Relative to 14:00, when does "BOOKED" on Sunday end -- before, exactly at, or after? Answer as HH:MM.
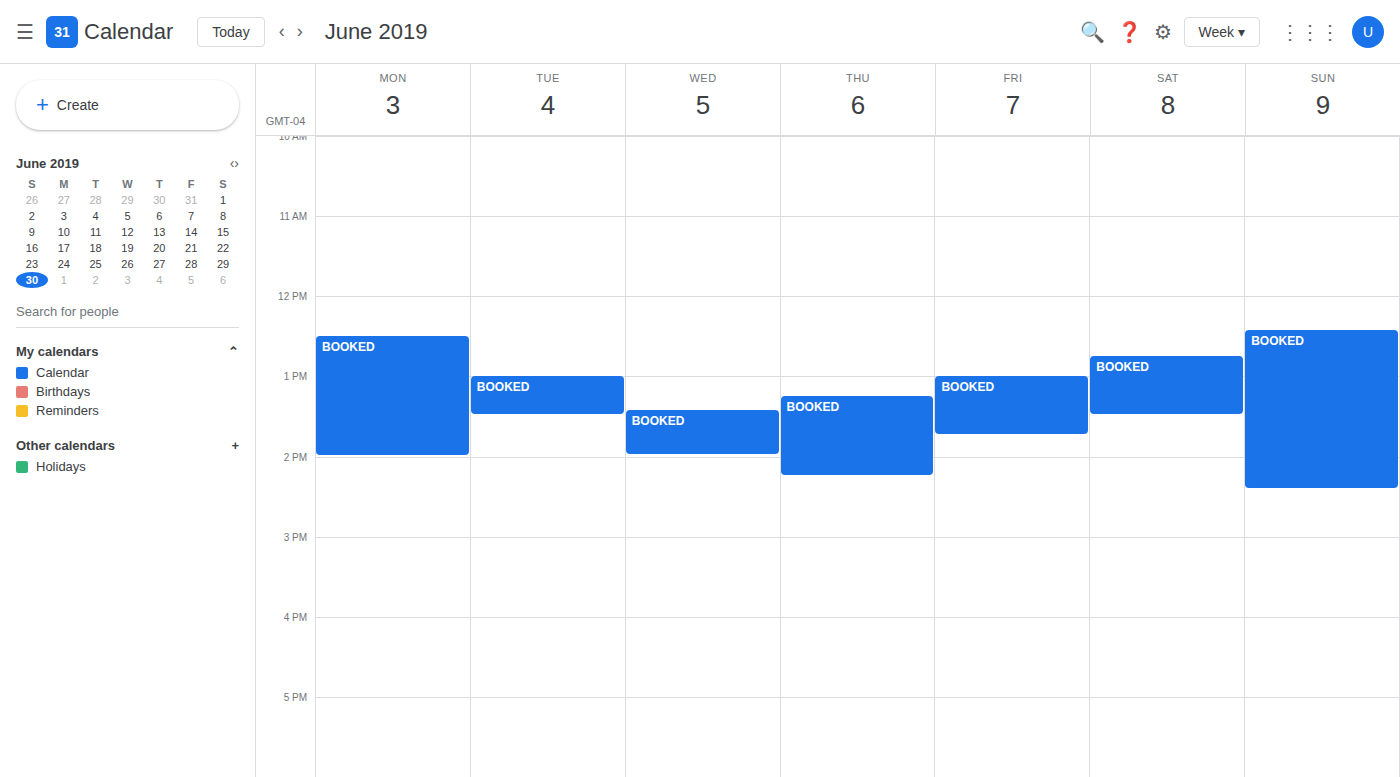
14:25 -- after 14:00, 25 minutes below the 14:00 line.